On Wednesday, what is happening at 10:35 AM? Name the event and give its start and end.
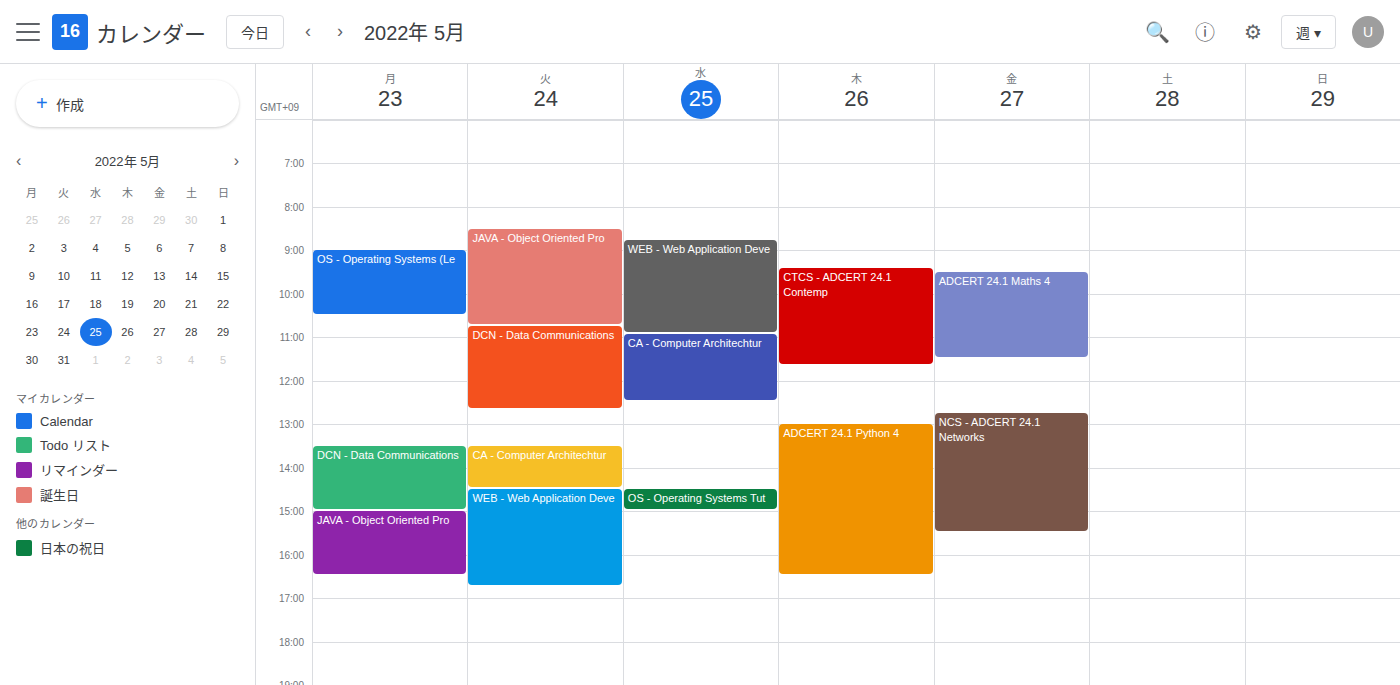
"WEB - Web Application Deve", 8:45 AM to 10:55 AM